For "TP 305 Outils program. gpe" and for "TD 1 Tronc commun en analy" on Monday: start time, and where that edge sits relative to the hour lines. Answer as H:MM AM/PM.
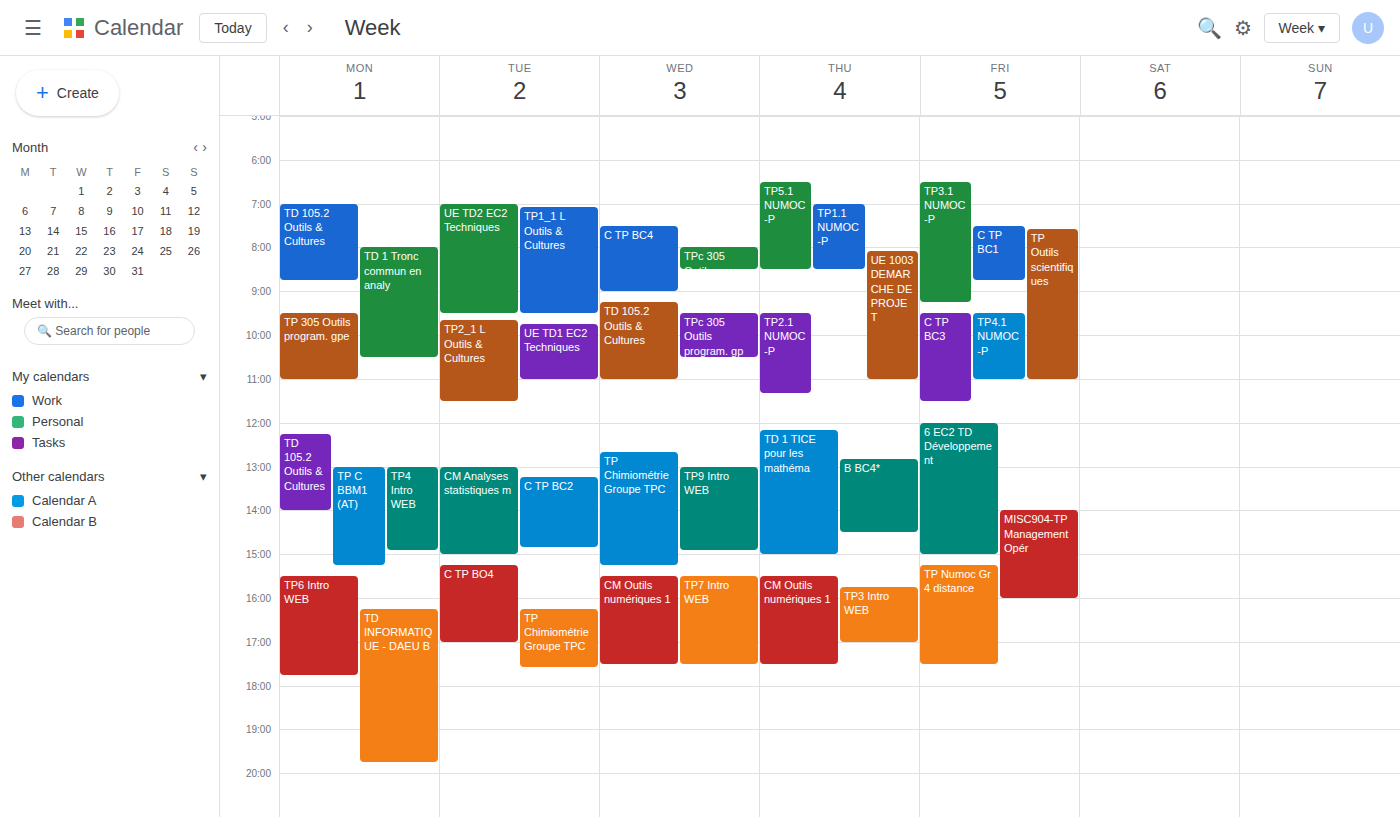
"TP 305 Outils program. gpe": 9:30 AM, halfway between the 9 AM and 10 AM lines. "TD 1 Tronc commun en analy": 8:00 AM, exactly on the 8 AM line.